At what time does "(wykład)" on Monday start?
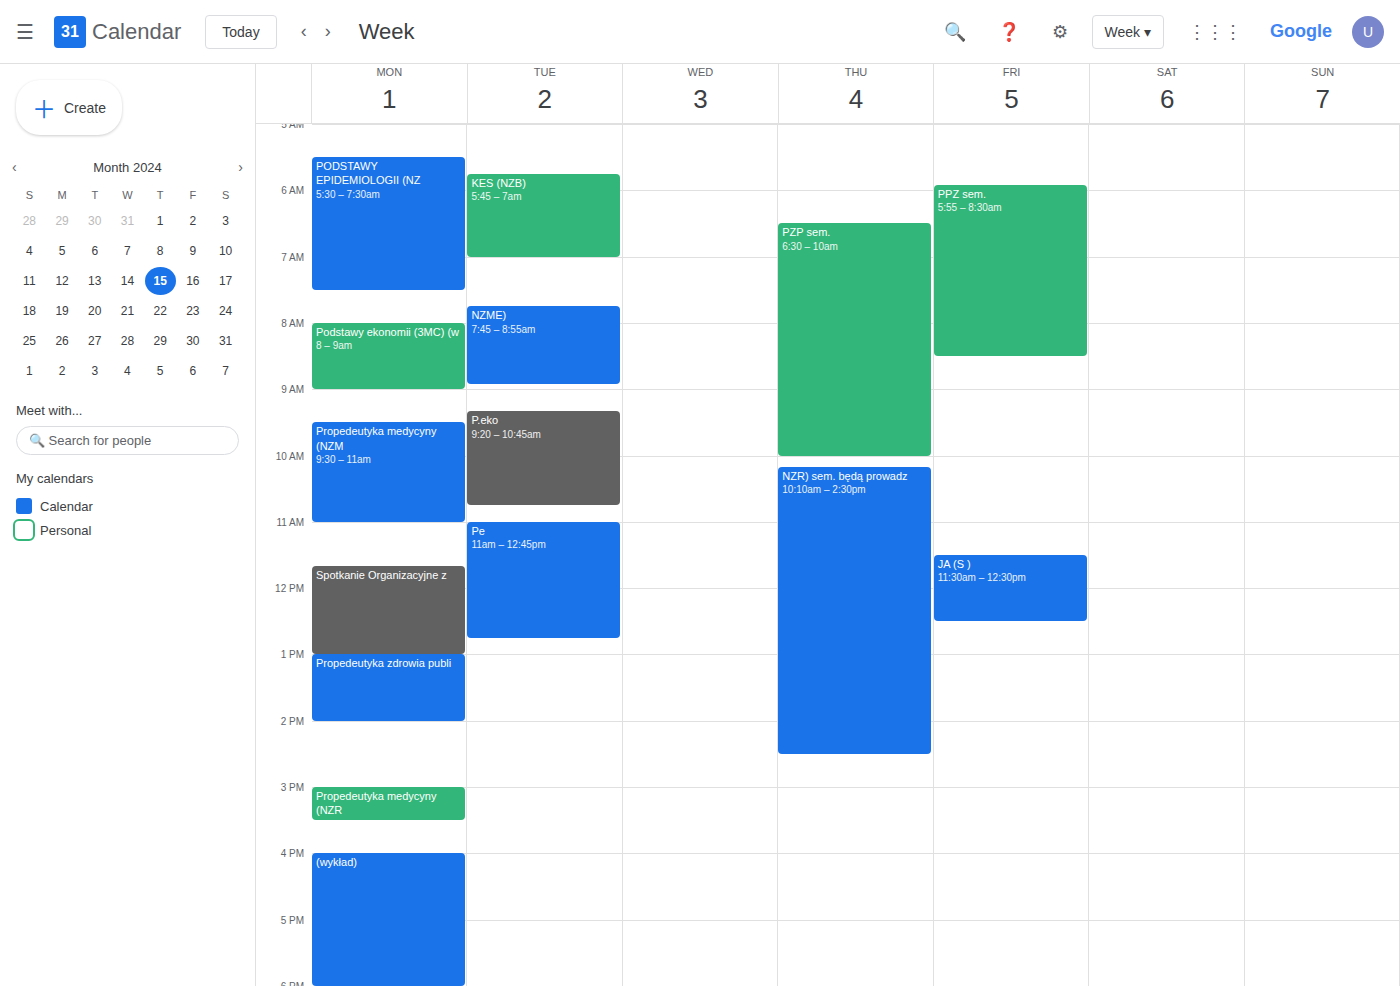
4:00 PM